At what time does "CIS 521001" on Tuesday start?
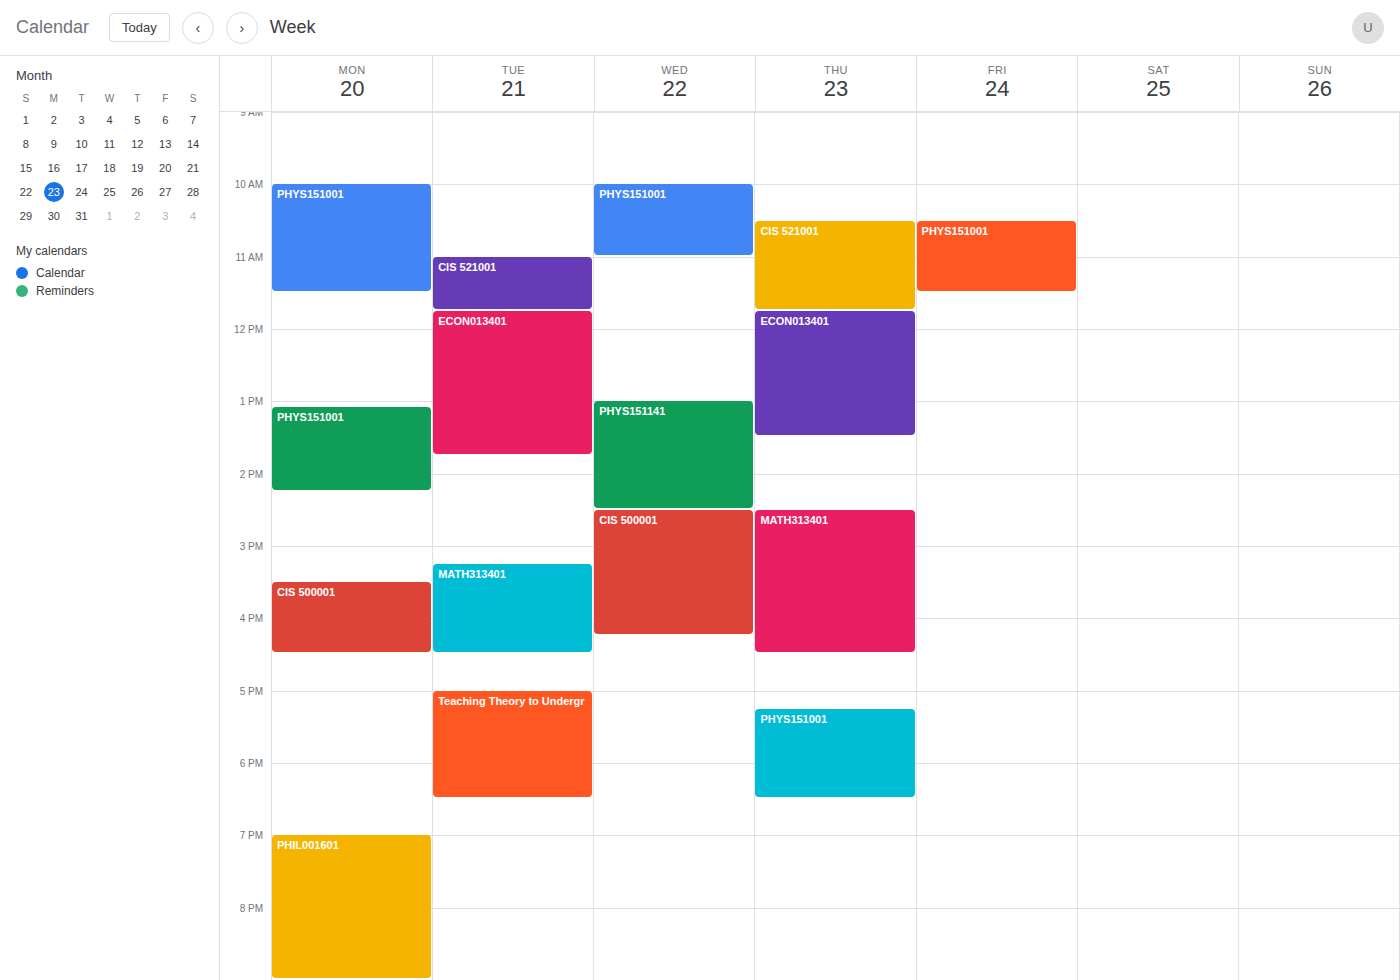
11:00 AM